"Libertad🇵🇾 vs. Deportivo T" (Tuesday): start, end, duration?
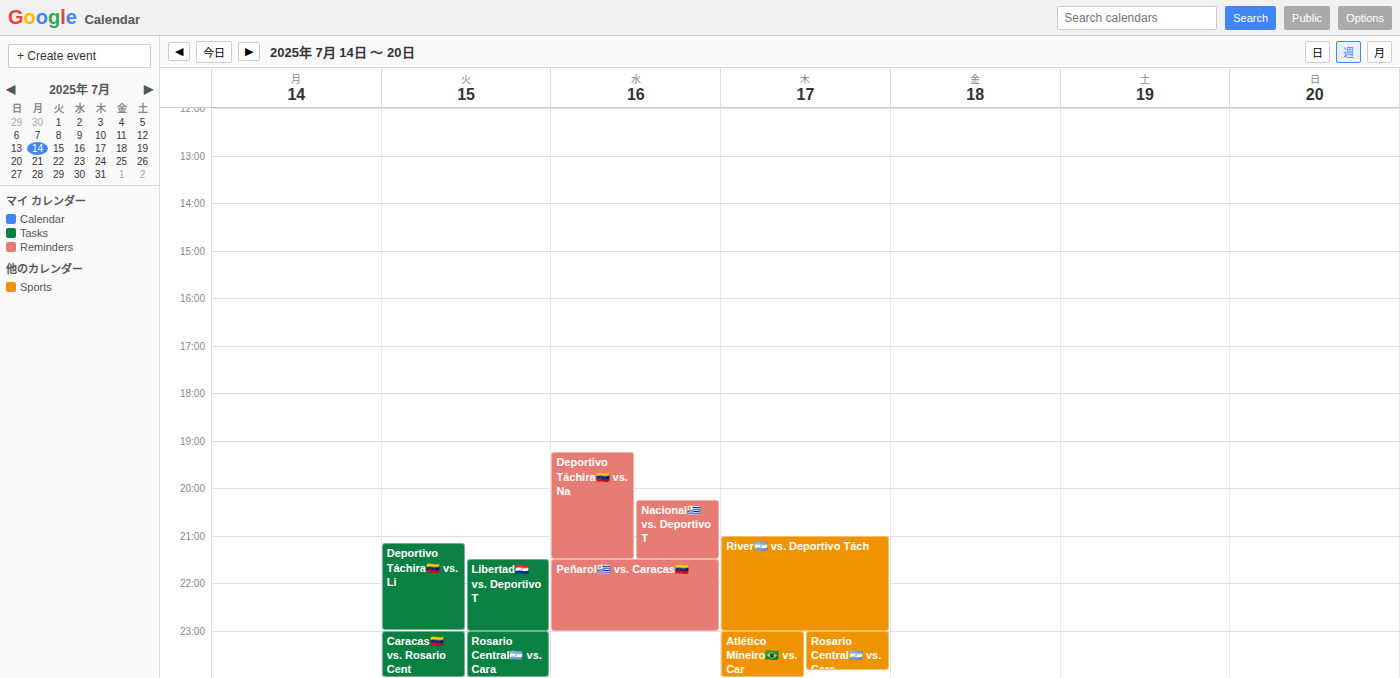
9:30 PM to 11:00 PM, 1 hour 30 minutes